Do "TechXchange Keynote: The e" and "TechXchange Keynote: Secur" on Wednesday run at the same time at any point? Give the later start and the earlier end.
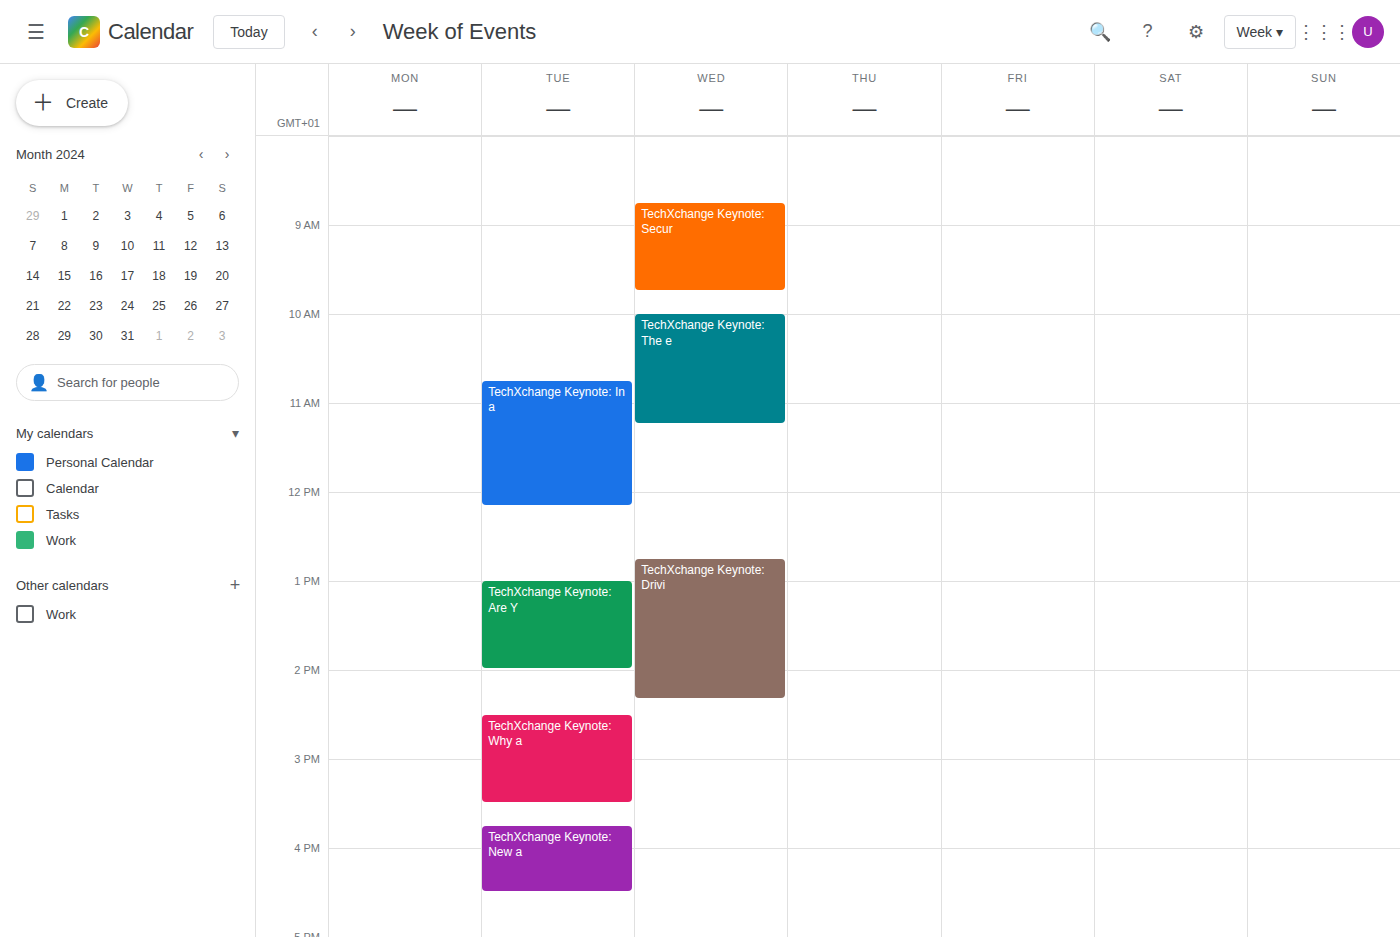
"TechXchange Keynote: Secur" ends at 9:45 AM and "TechXchange Keynote: The e" starts at 10:00 AM -- no overlap.